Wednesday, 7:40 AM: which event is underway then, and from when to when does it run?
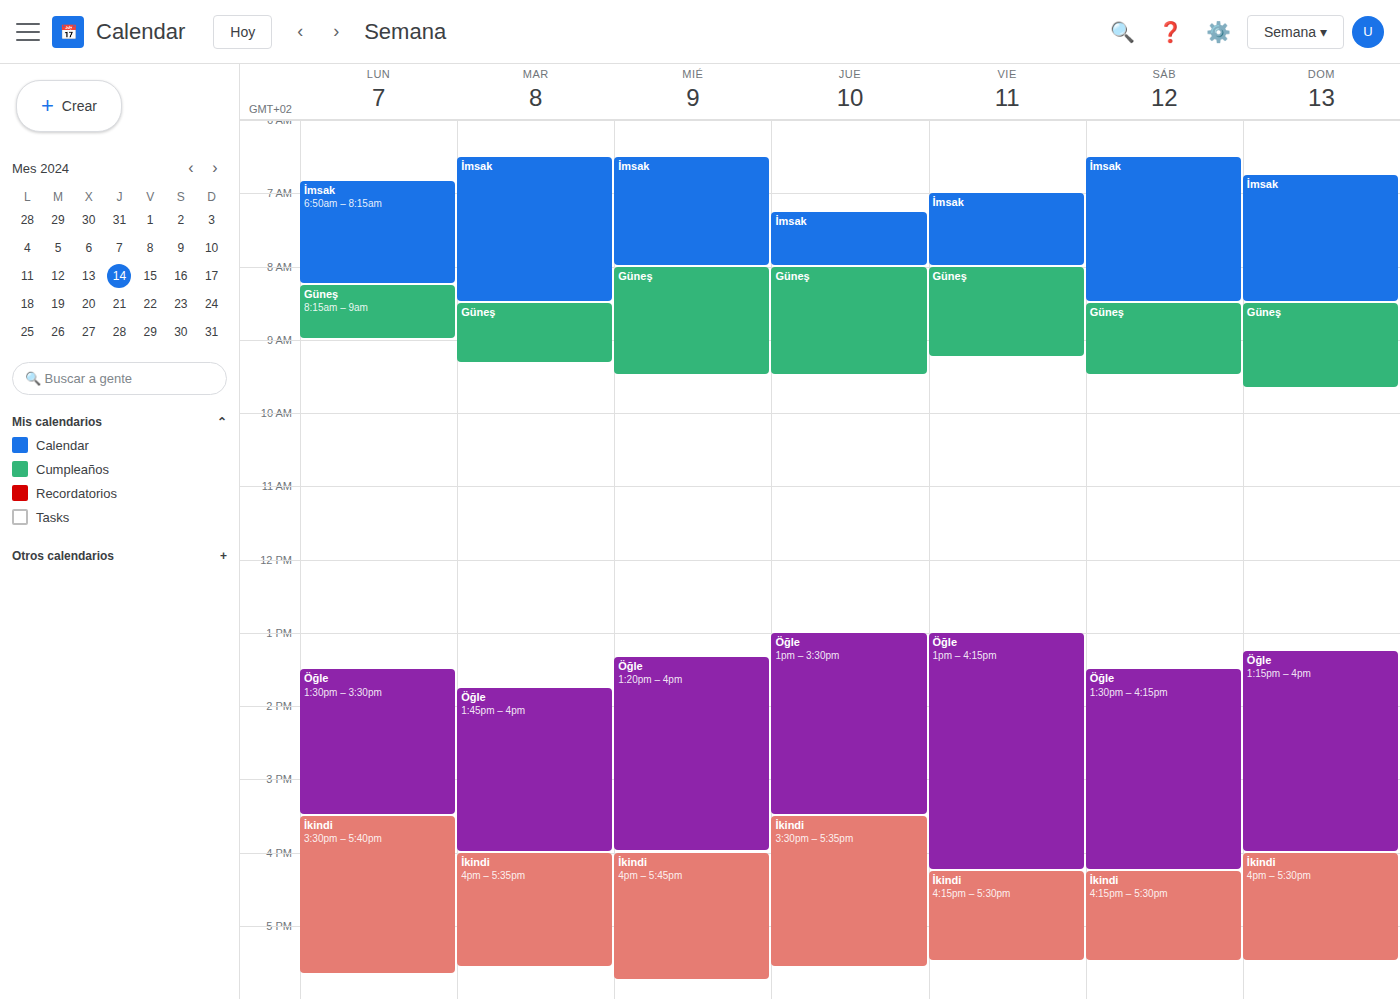
"İmsak", 6:30 AM to 8:00 AM